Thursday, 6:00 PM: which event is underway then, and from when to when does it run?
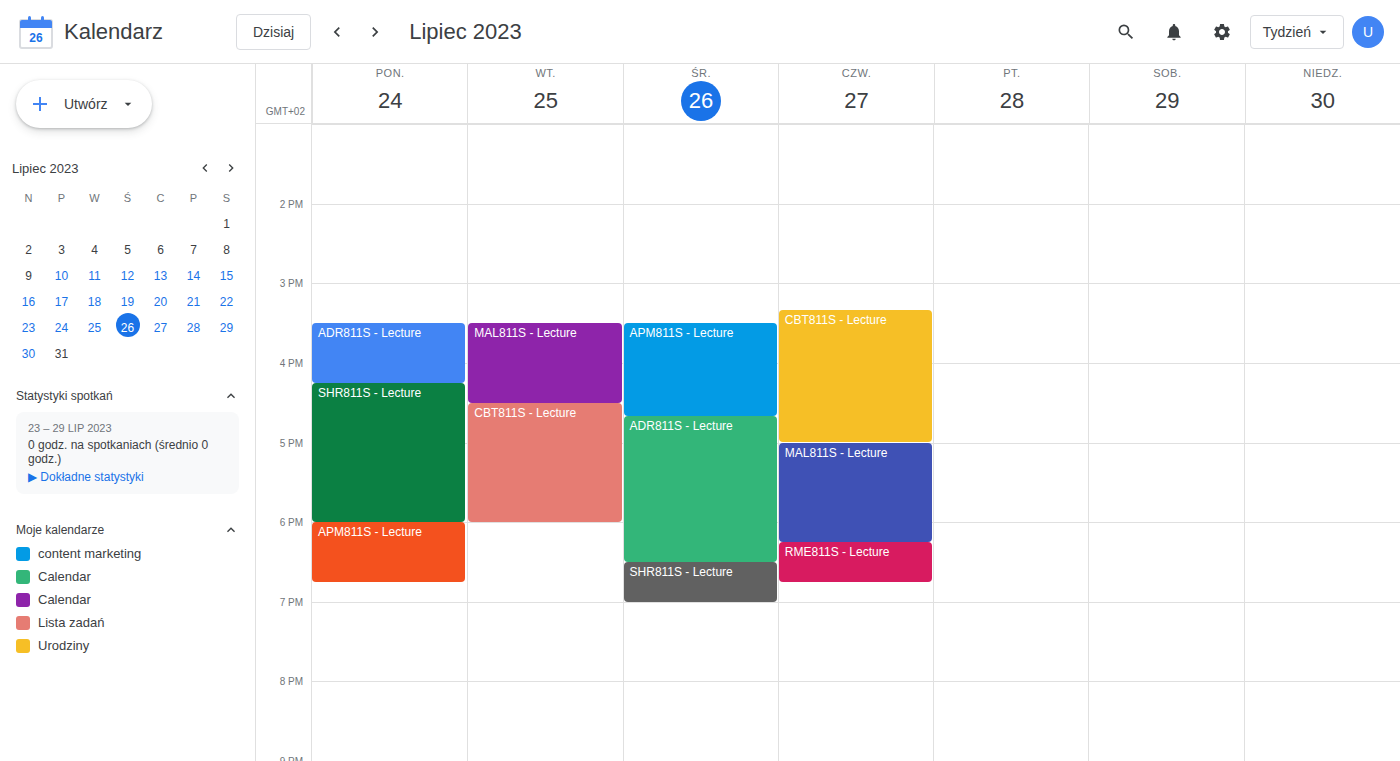
"MAL811S - Lecture", 5:00 PM to 6:15 PM